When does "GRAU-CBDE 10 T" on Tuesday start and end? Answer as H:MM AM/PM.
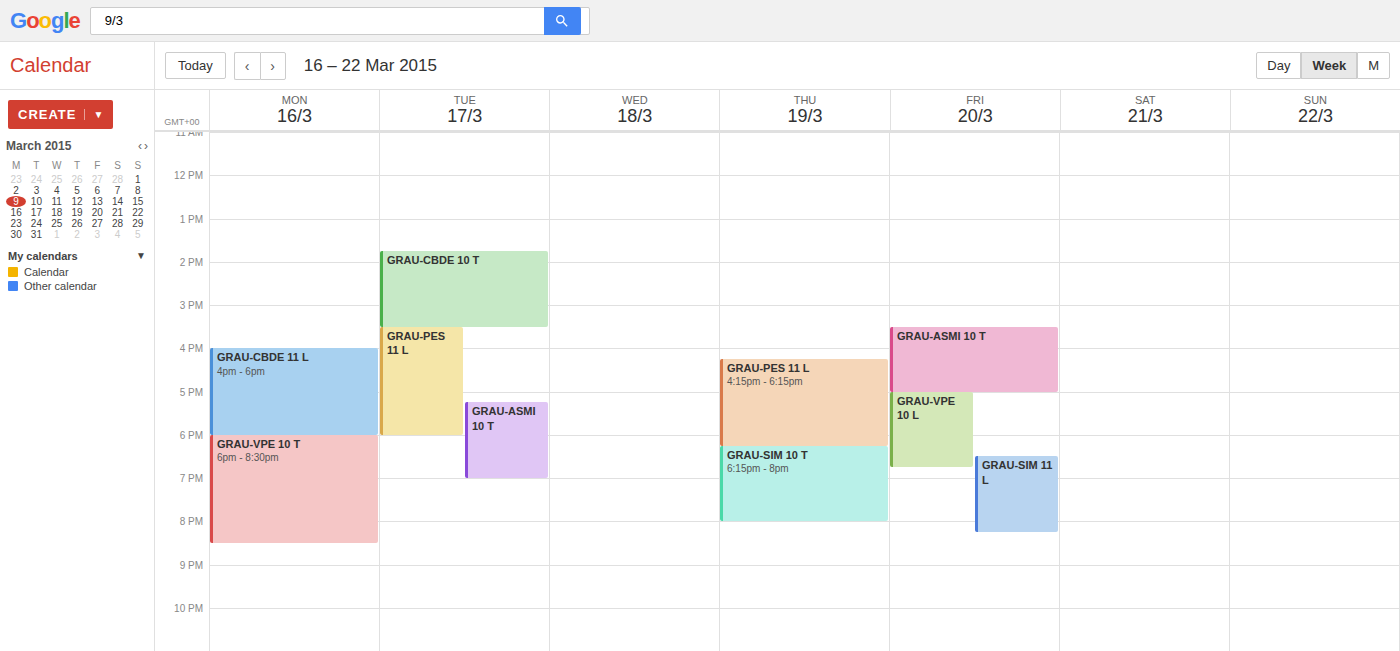
1:45 PM to 3:30 PM